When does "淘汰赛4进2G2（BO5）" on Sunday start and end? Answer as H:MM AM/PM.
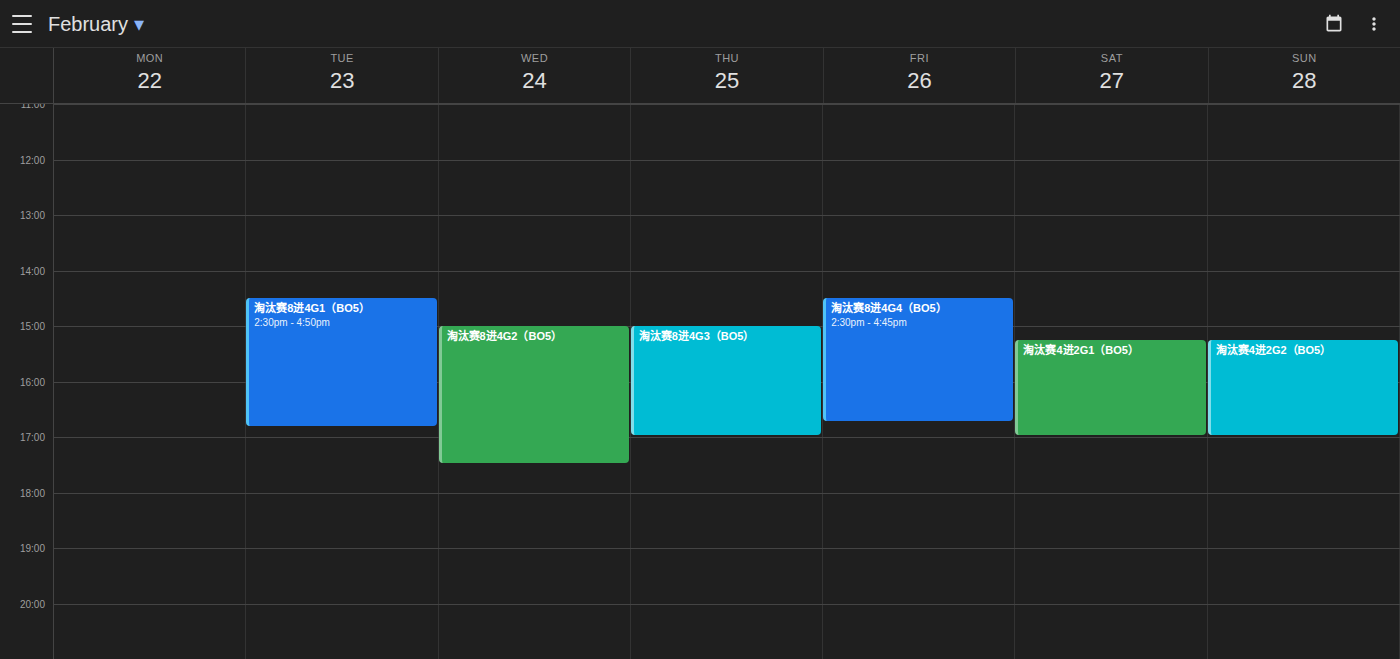
3:15 PM to 5:00 PM